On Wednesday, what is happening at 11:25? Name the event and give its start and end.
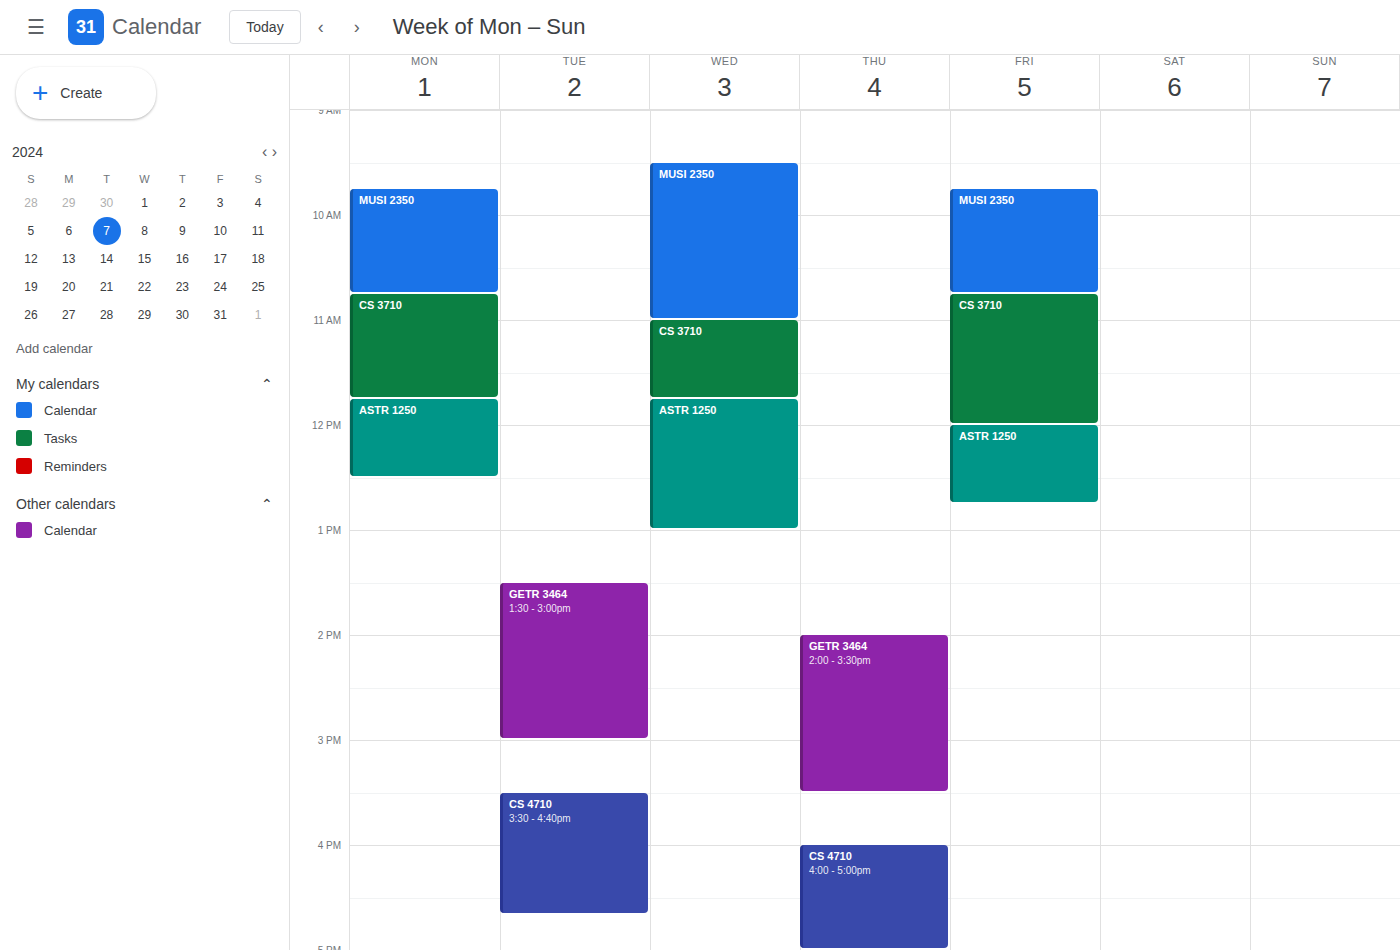
"CS 3710", 11:00 to 11:45